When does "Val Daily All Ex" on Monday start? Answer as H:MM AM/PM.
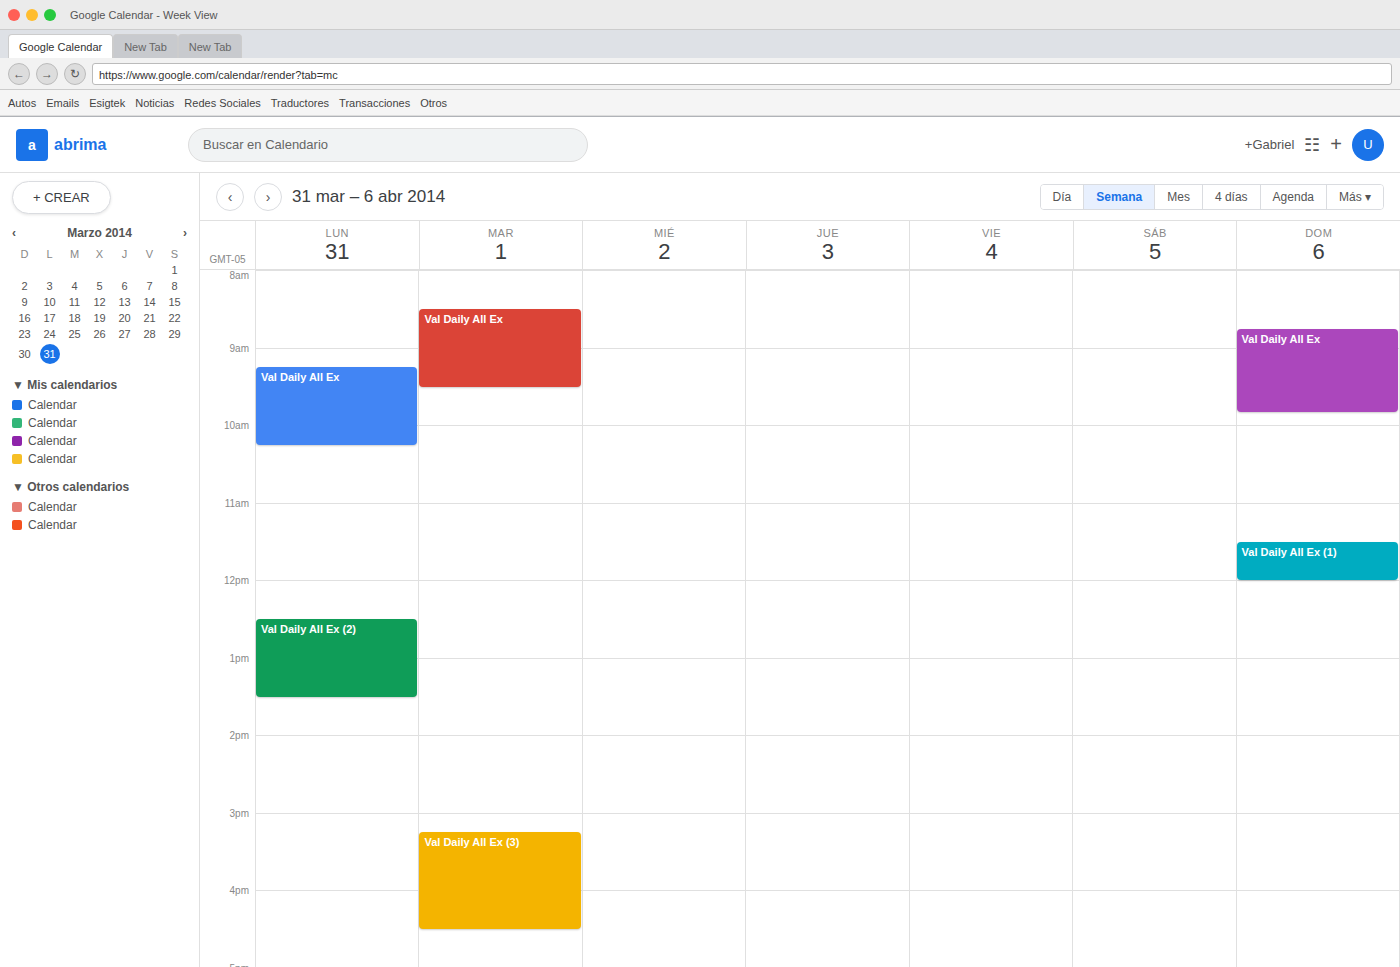
9:15 AM